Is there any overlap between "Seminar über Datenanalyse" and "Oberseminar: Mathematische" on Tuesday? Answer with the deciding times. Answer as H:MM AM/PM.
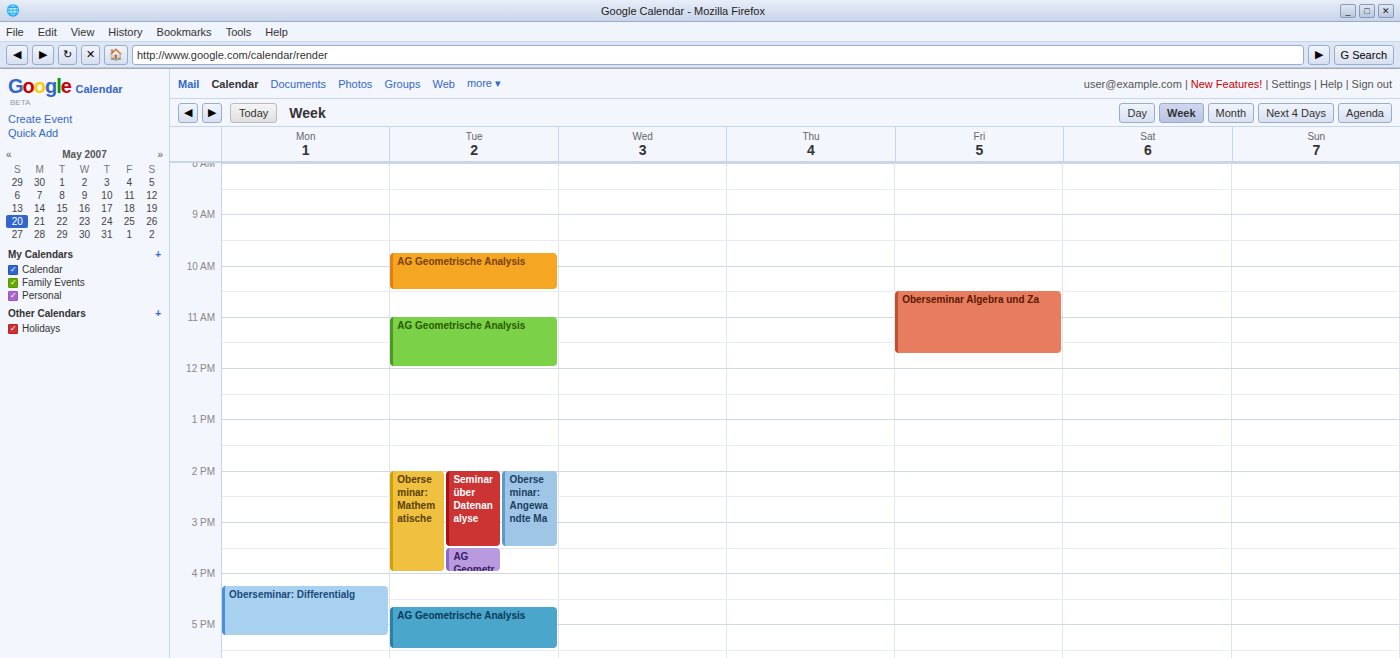
"Seminar über Datenanalyse" runs 2:00 PM to 3:30 PM, inside "Oberseminar: Mathematische" -- they overlap.